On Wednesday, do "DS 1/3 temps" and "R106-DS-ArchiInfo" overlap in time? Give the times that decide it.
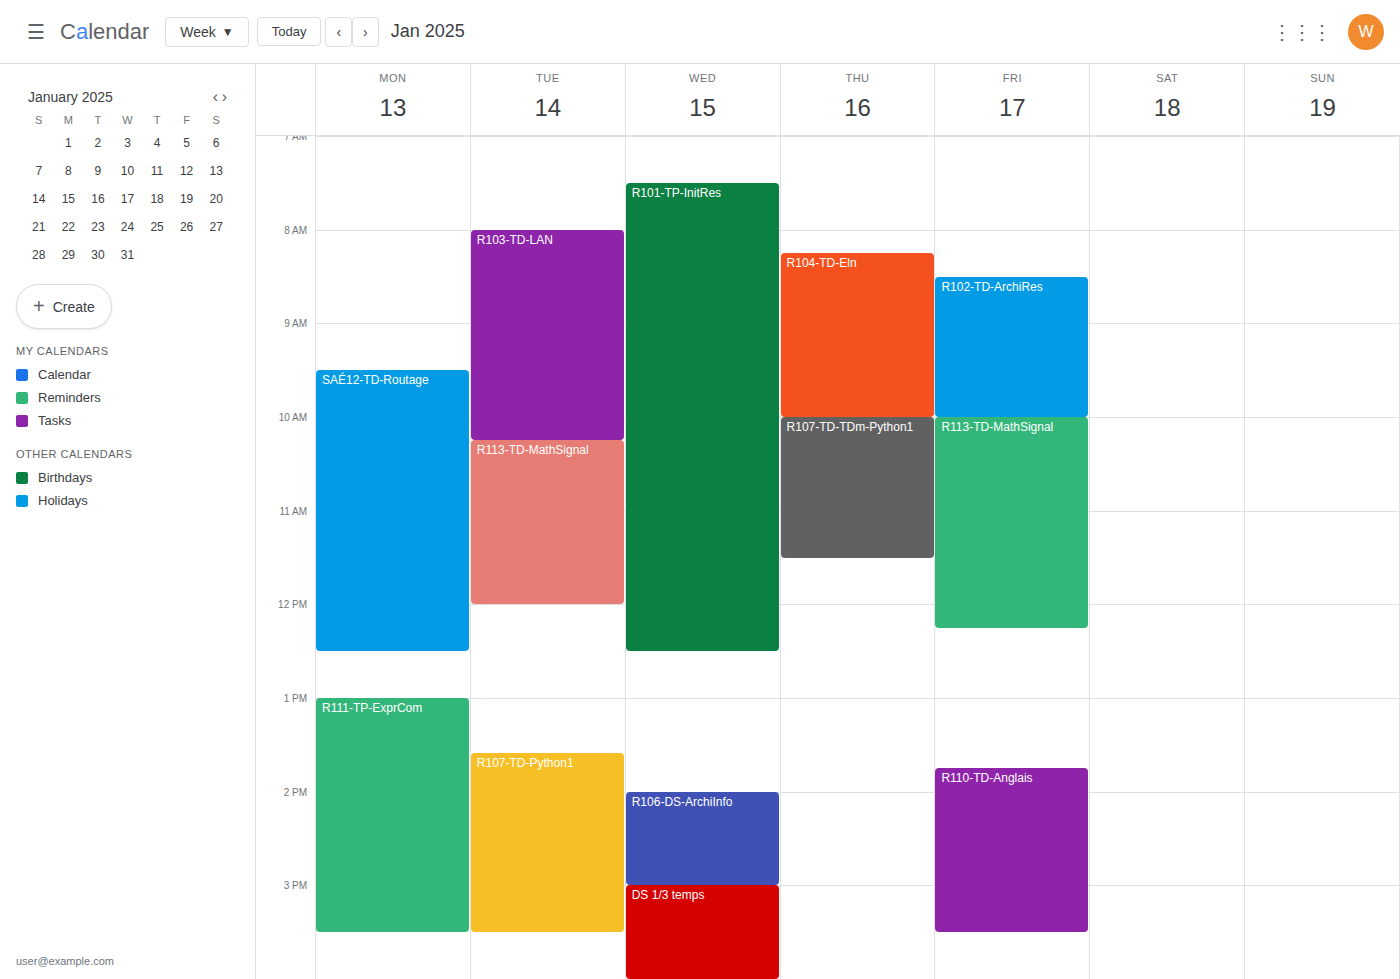
"R106-DS-ArchiInfo" ends at 3:00 PM, exactly when "DS 1/3 temps" starts -- they touch but do not overlap.